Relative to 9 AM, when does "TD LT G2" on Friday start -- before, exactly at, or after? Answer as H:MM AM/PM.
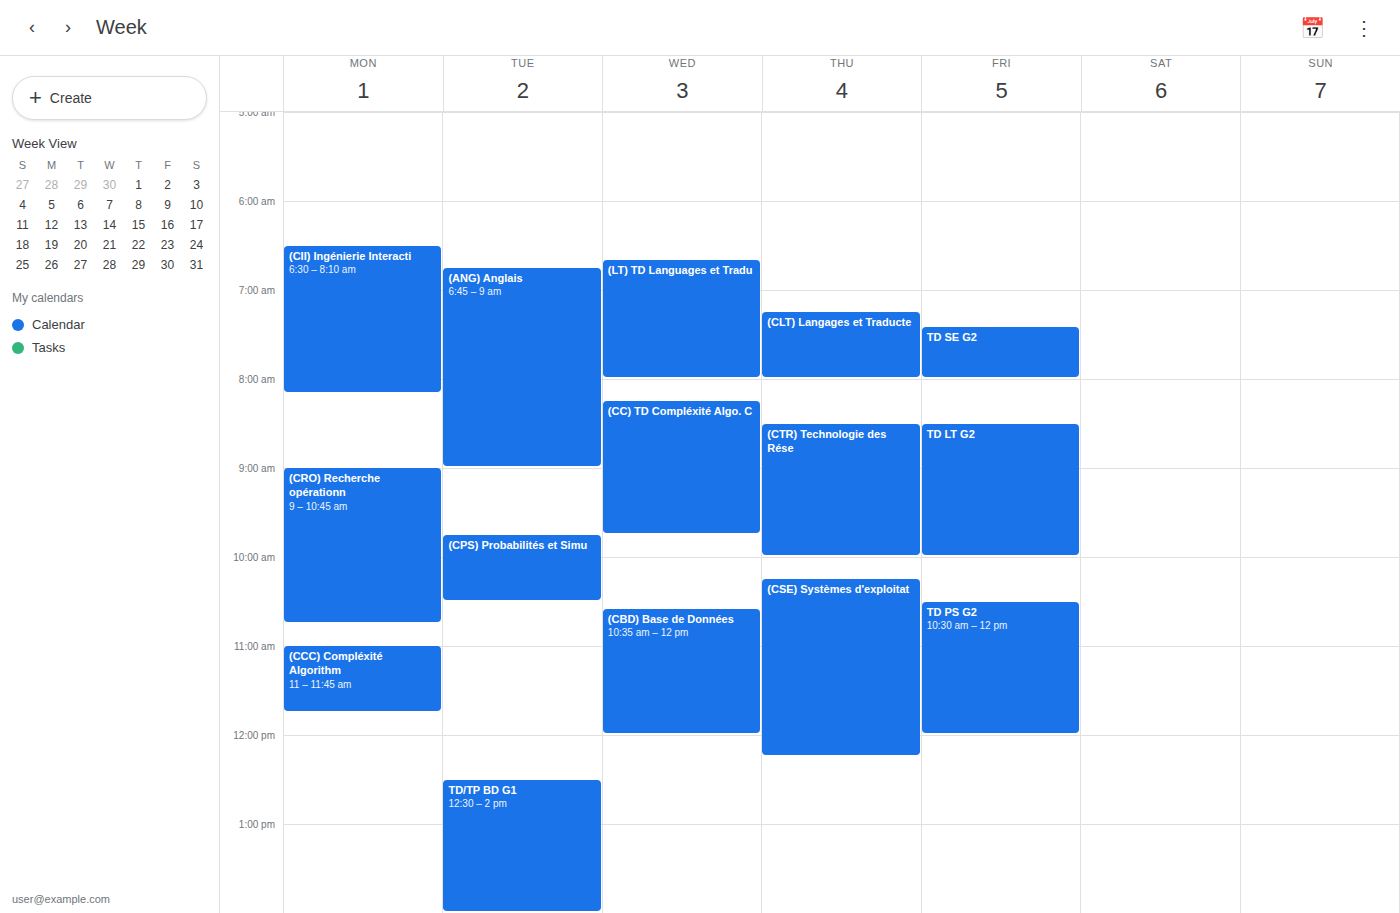
8:30 AM -- before 9 AM, 30 minutes above the 9 AM line.